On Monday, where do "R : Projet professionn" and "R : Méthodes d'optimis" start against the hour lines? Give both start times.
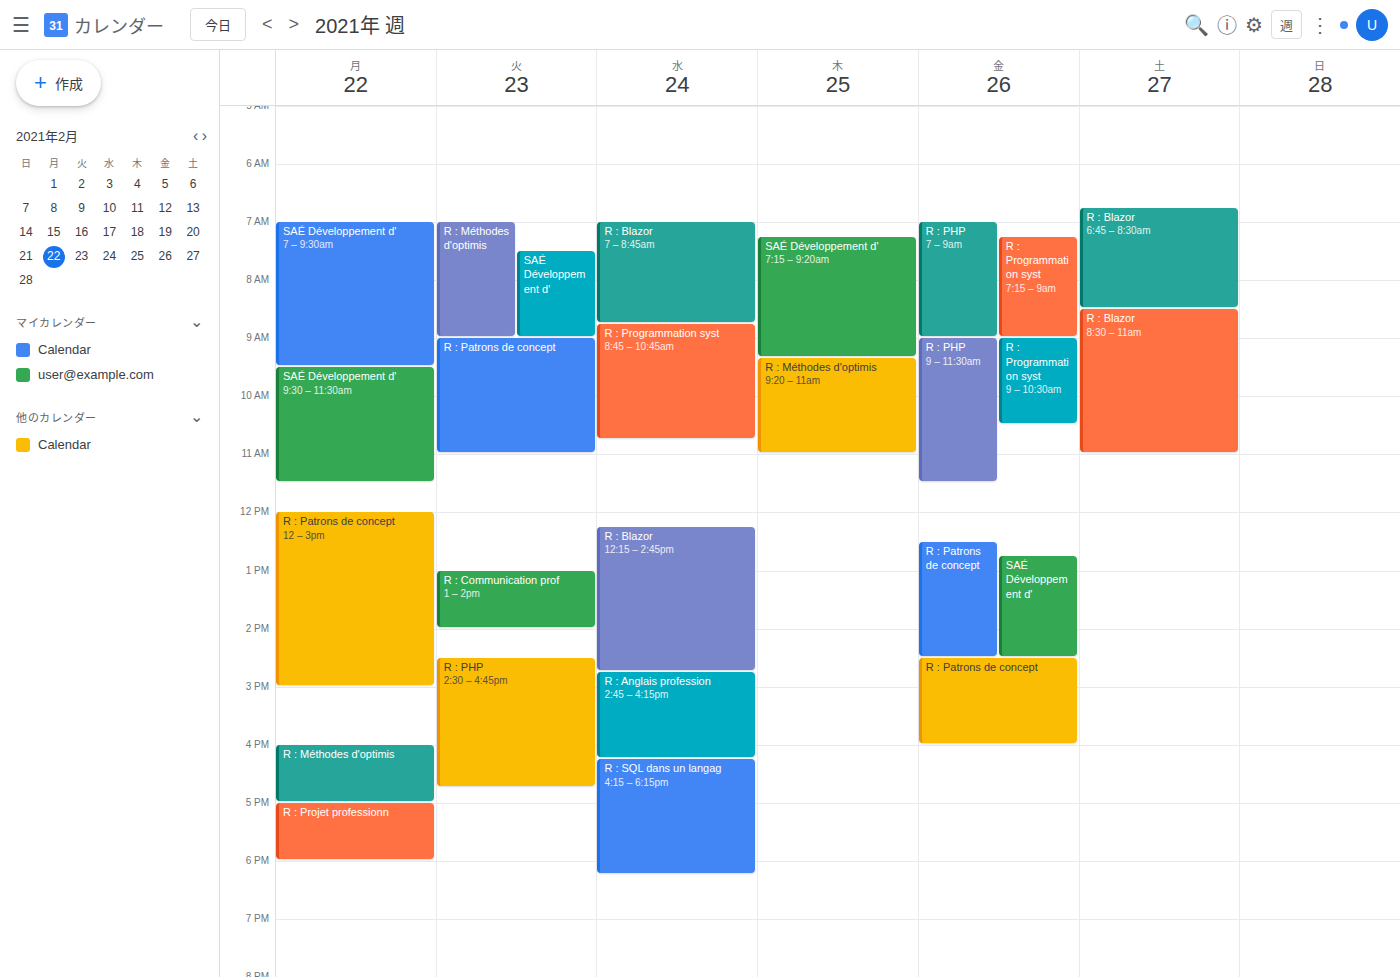
"R : Projet professionn": 17:00, exactly on the 17:00 line. "R : Méthodes d'optimis": 16:00, exactly on the 16:00 line.